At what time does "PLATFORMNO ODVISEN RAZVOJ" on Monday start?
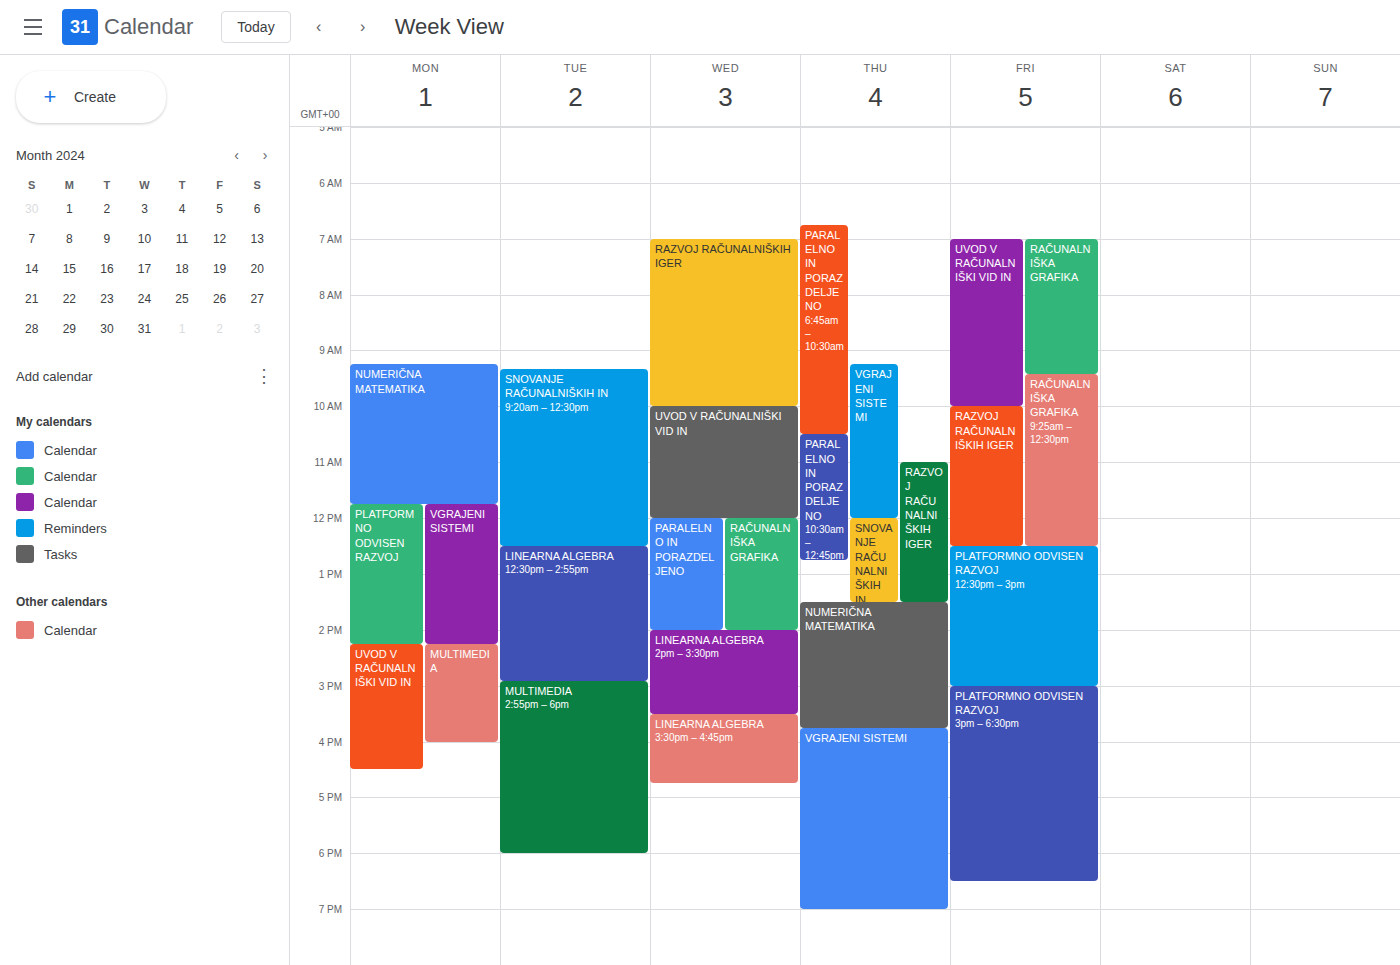
11:45 AM